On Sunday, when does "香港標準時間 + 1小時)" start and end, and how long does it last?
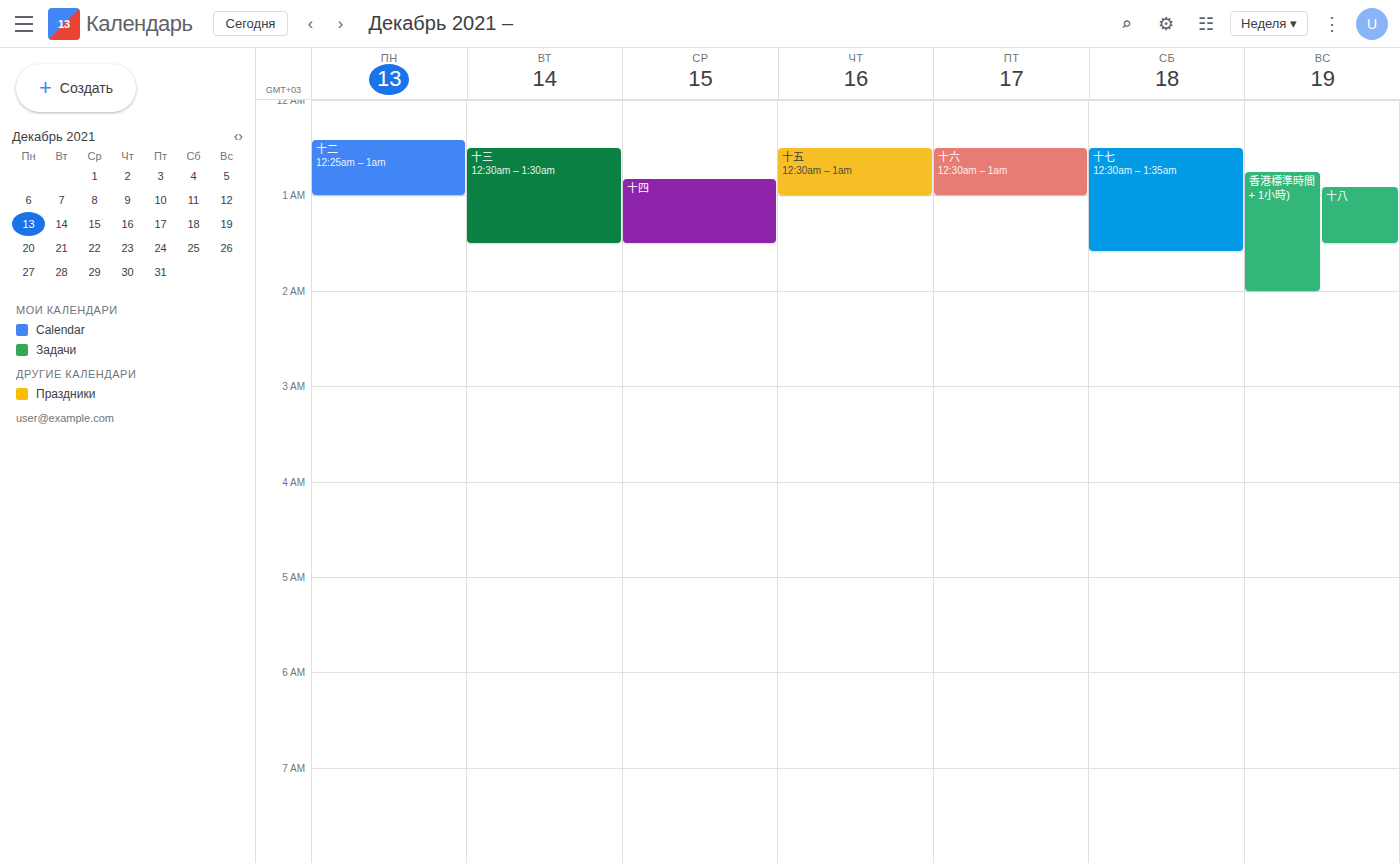
00:45 to 02:00, 1 hour 15 minutes